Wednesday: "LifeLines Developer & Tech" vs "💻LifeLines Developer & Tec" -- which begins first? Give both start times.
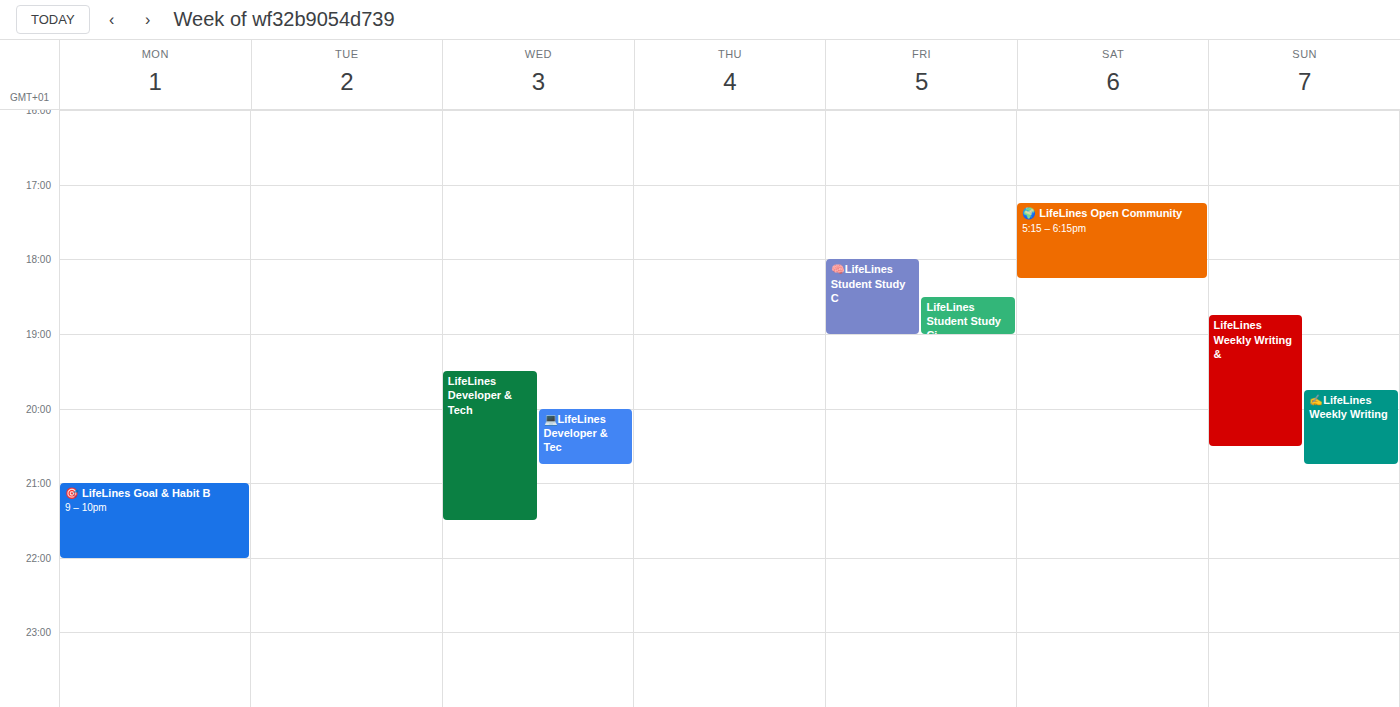
"LifeLines Developer & Tech" 7:30 PM; "💻LifeLines Developer & Tec" 8:00 PM.